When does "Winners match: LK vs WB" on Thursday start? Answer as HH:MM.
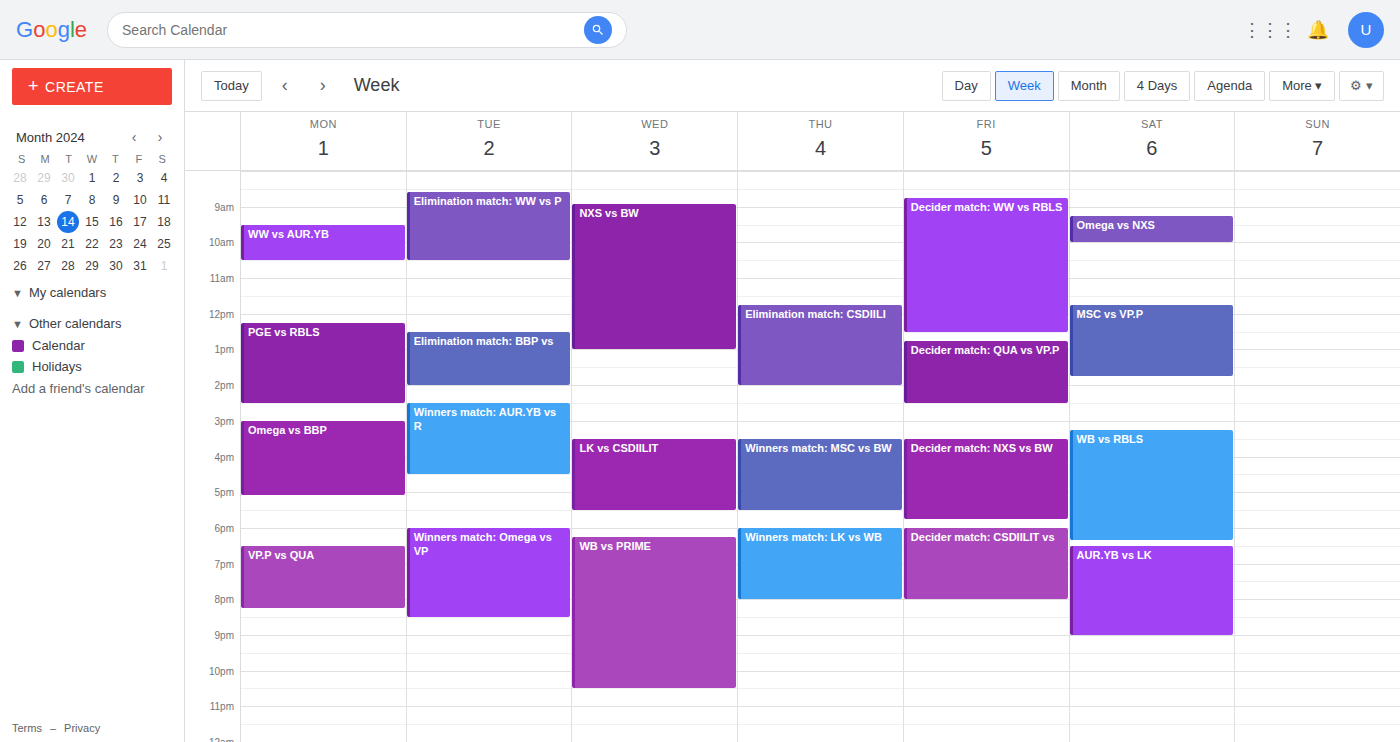
18:00